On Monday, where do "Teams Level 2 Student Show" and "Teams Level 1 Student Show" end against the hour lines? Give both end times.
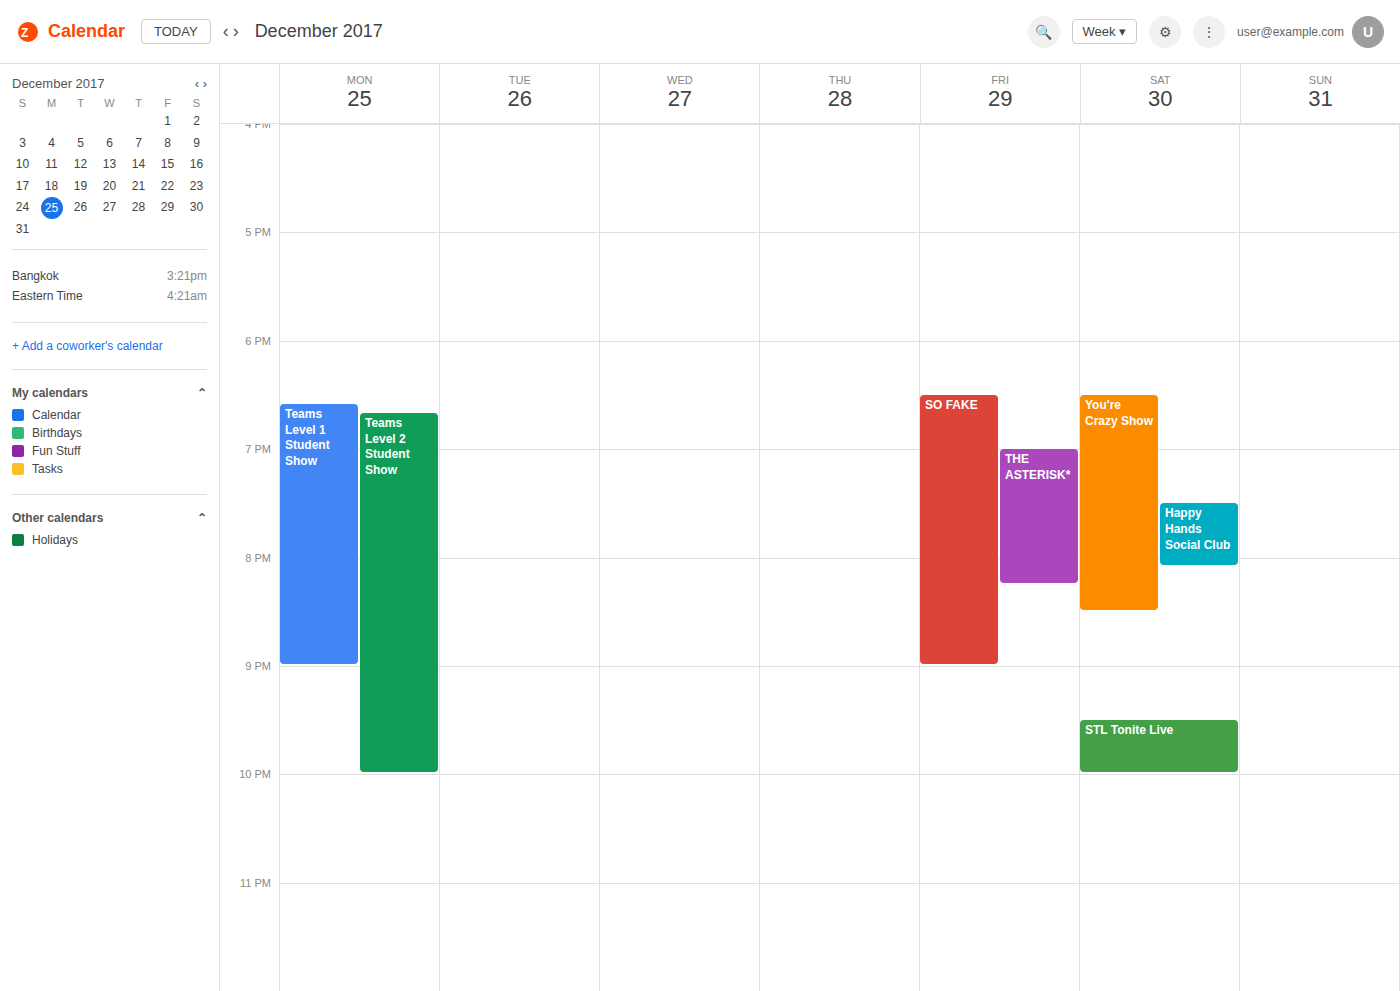
"Teams Level 2 Student Show": 10:00 PM, exactly on the 10 PM line. "Teams Level 1 Student Show": 9:00 PM, exactly on the 9 PM line.